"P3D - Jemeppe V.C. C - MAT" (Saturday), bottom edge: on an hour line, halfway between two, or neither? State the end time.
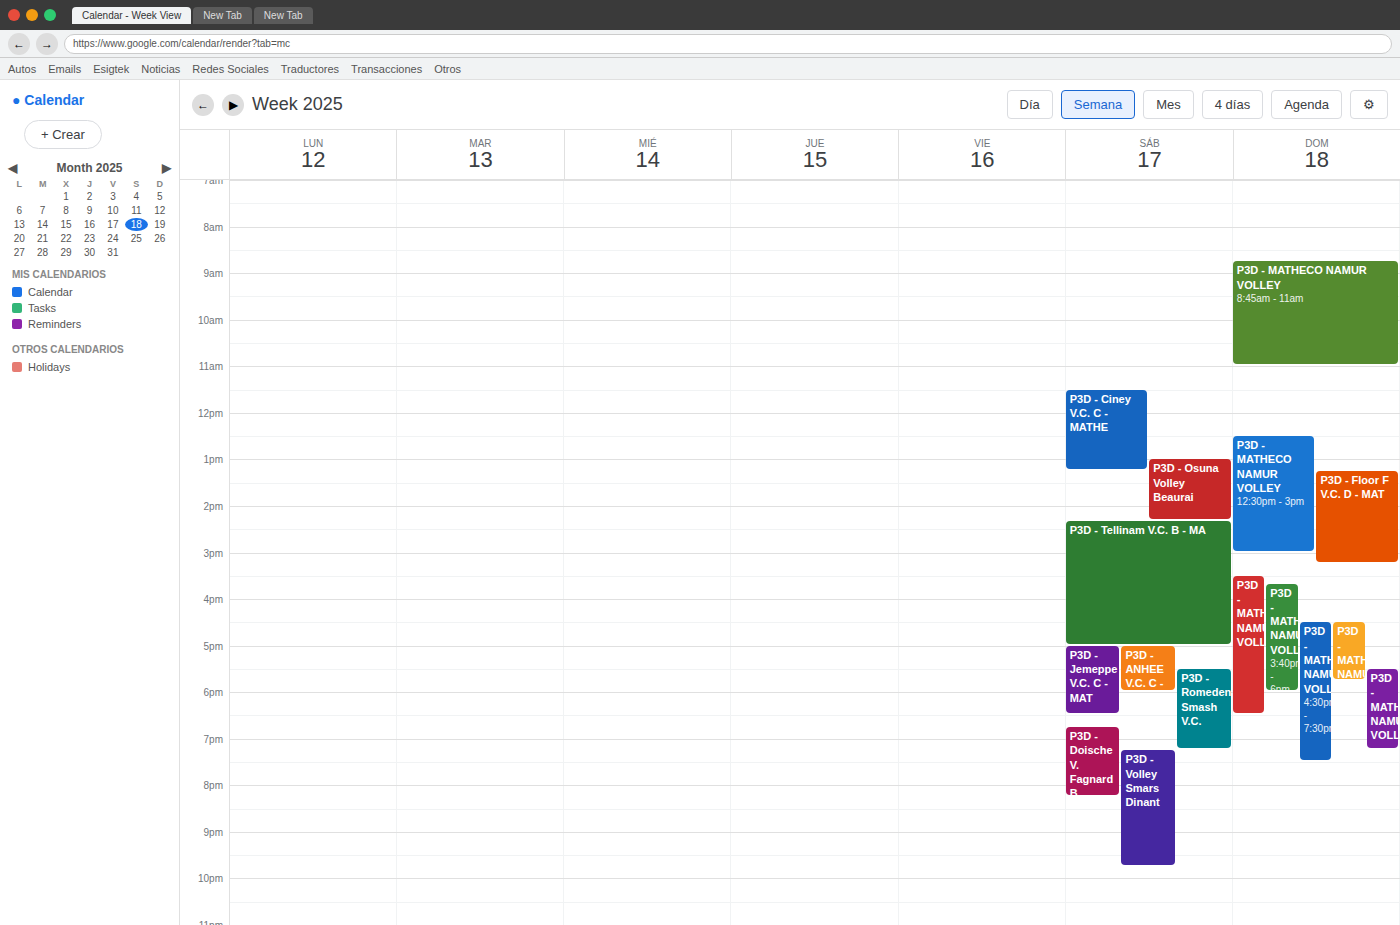
6:30 PM -- halfway between the 6 PM and 7 PM lines.